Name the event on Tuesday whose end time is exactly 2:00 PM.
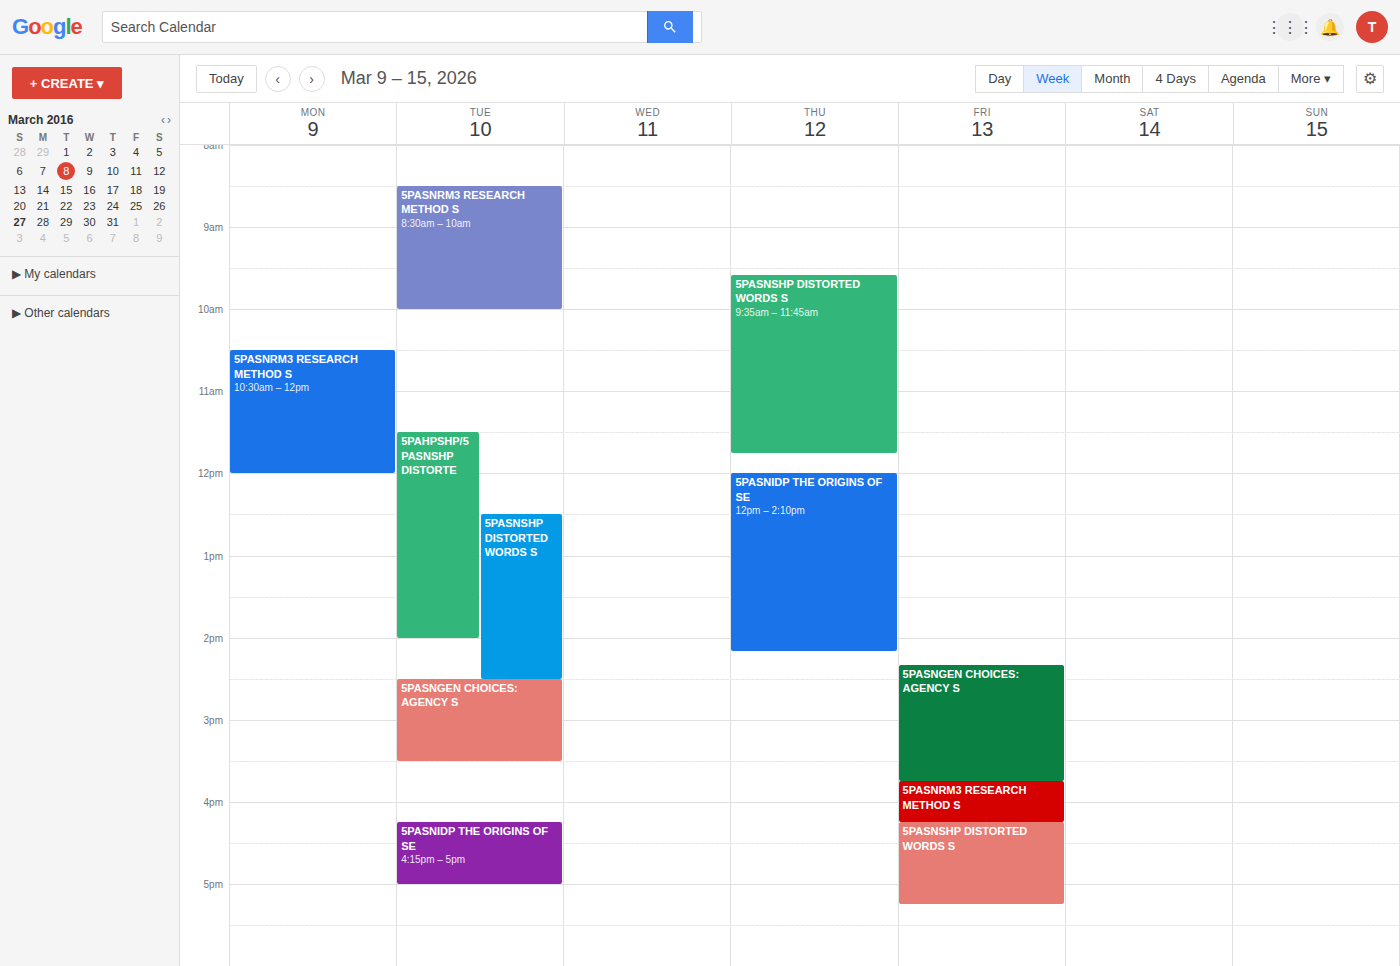
"5PAHPSHP/5PASNSHP DISTORTE"